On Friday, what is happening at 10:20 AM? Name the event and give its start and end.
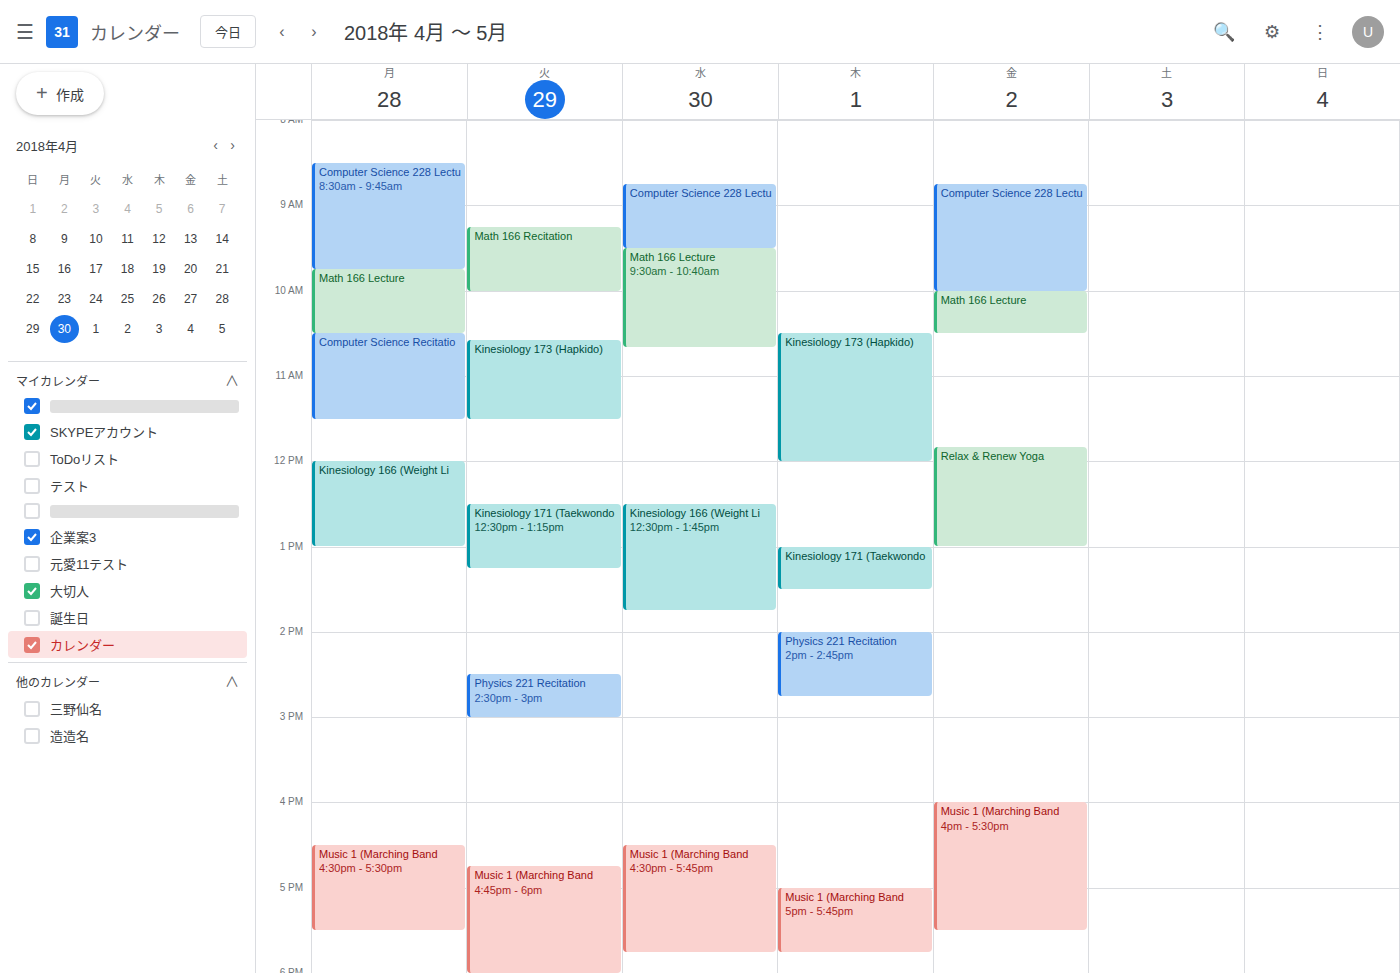
"Math 166 Lecture", 10:00 AM to 10:30 AM